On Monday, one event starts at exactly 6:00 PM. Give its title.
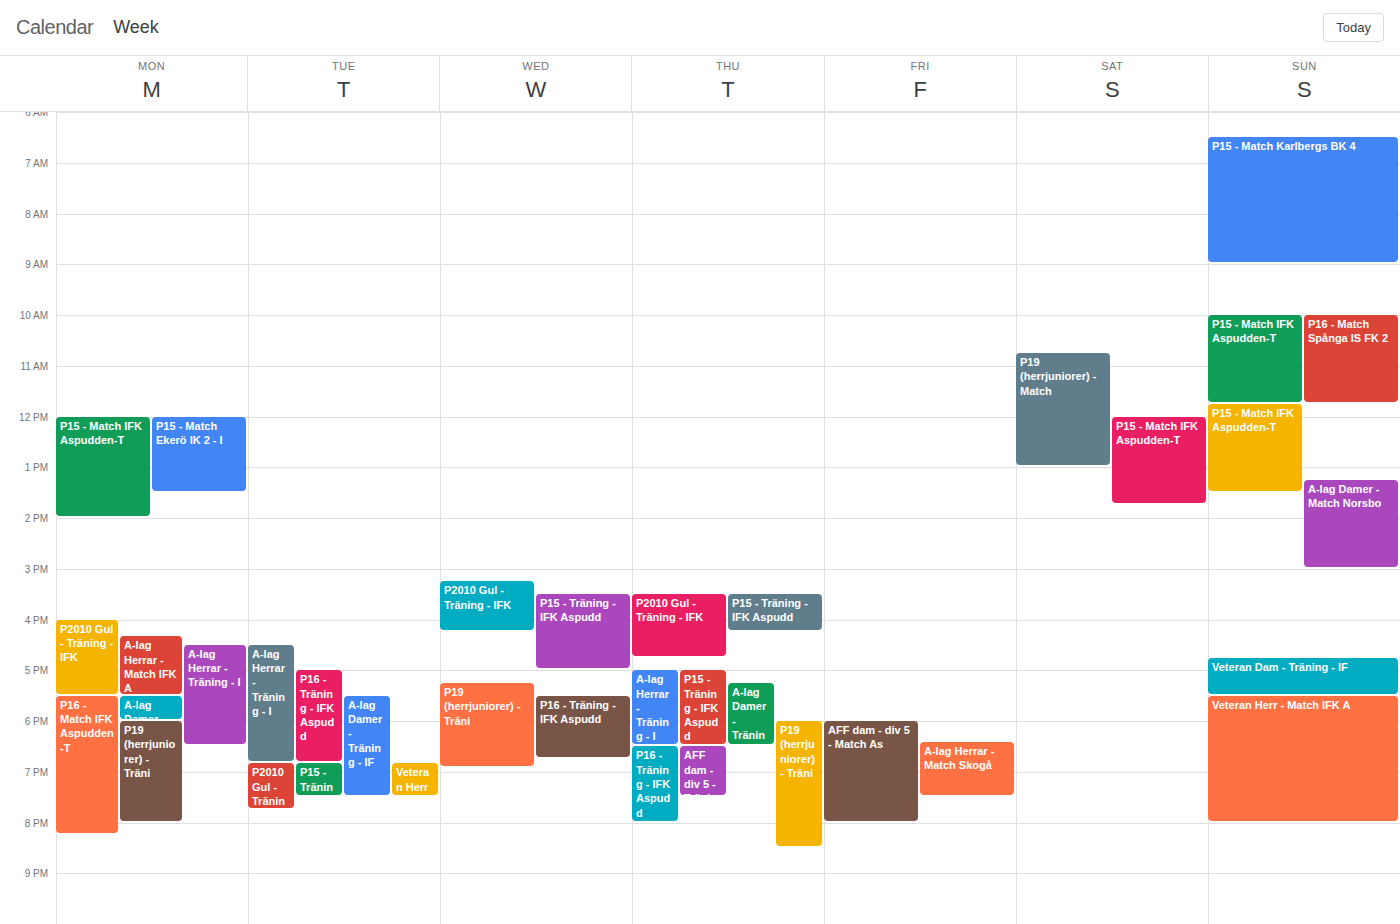
"P19 (herrjuniorer) - Träni"